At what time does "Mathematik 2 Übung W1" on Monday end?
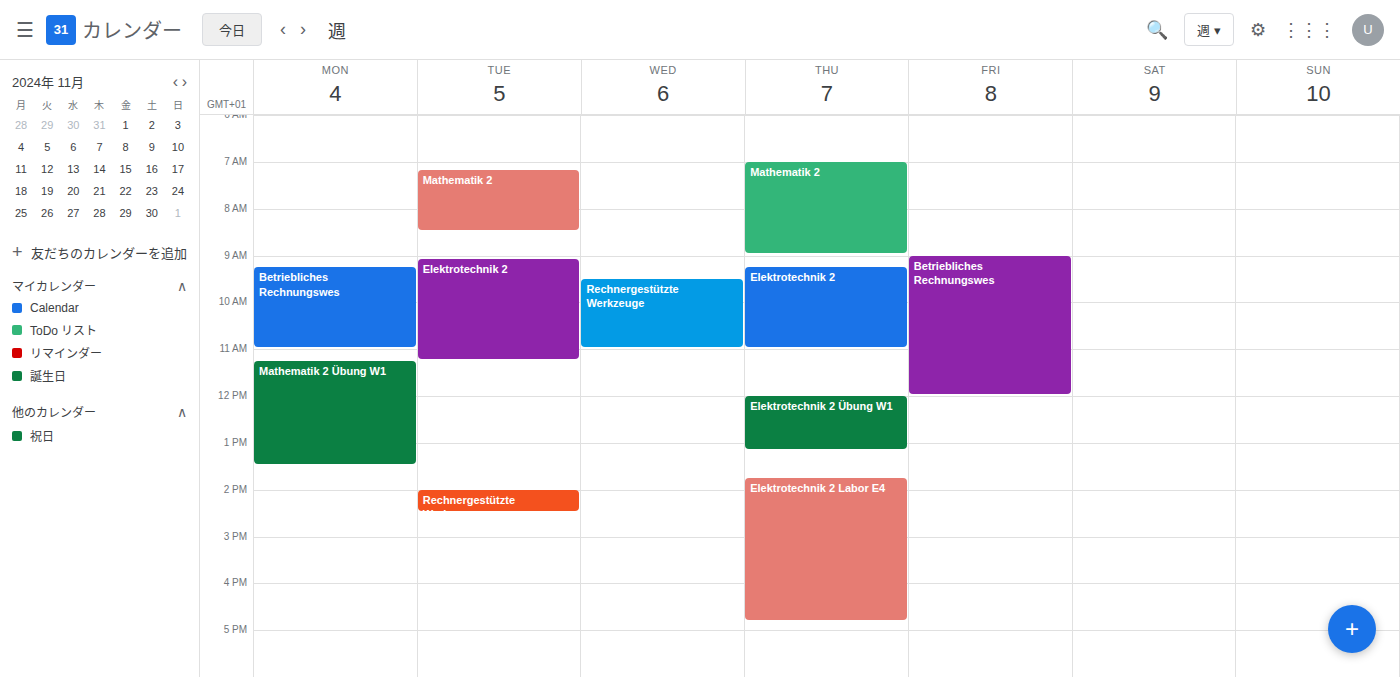
1:30 PM